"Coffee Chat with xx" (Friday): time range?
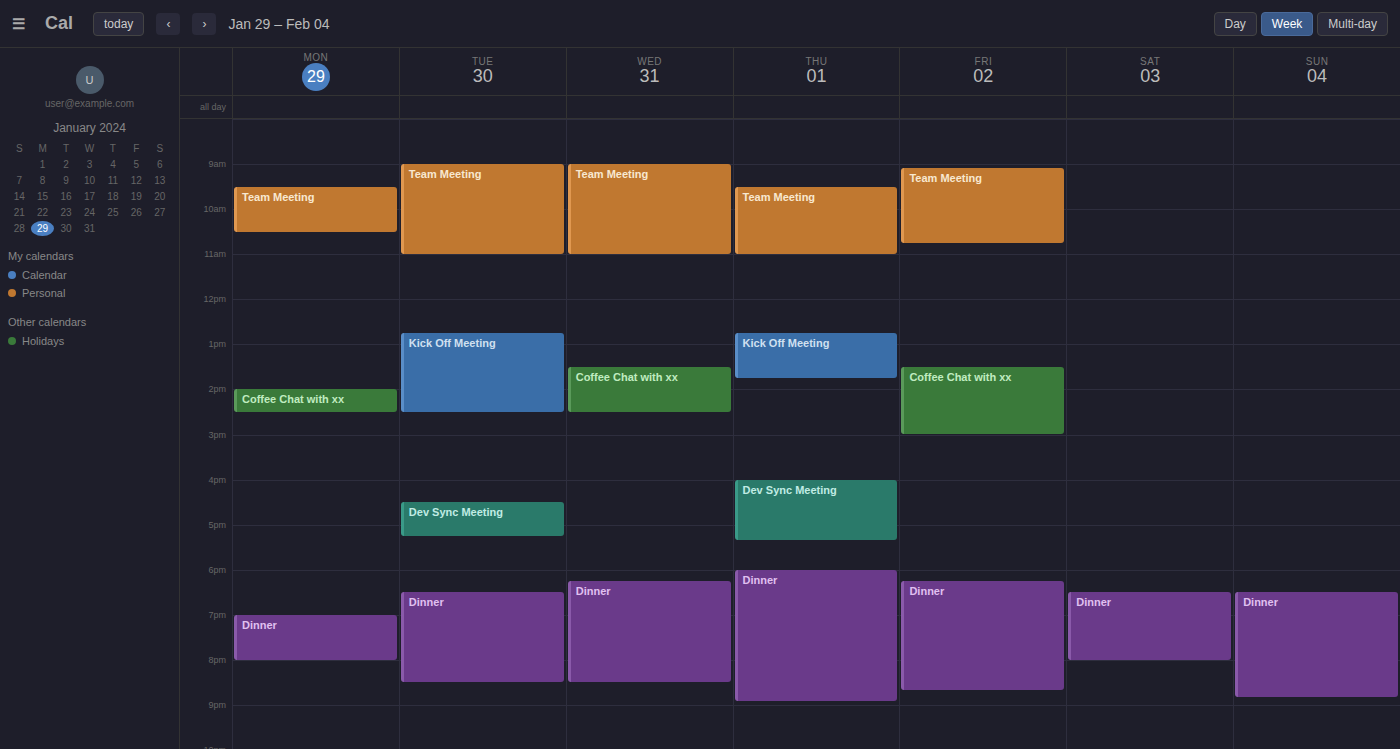
1:30 PM to 3:00 PM